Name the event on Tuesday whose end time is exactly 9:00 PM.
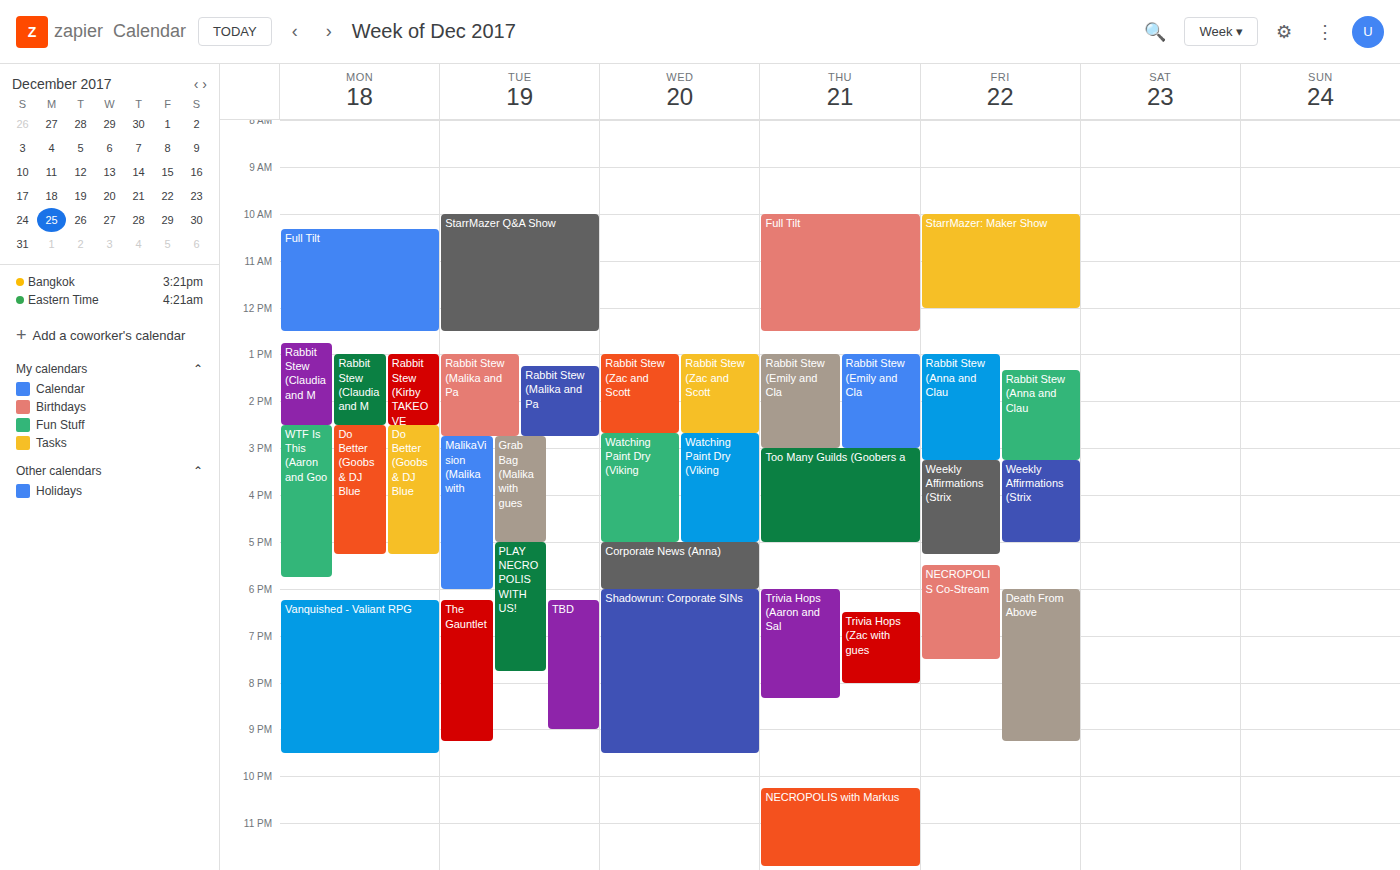
"TBD"